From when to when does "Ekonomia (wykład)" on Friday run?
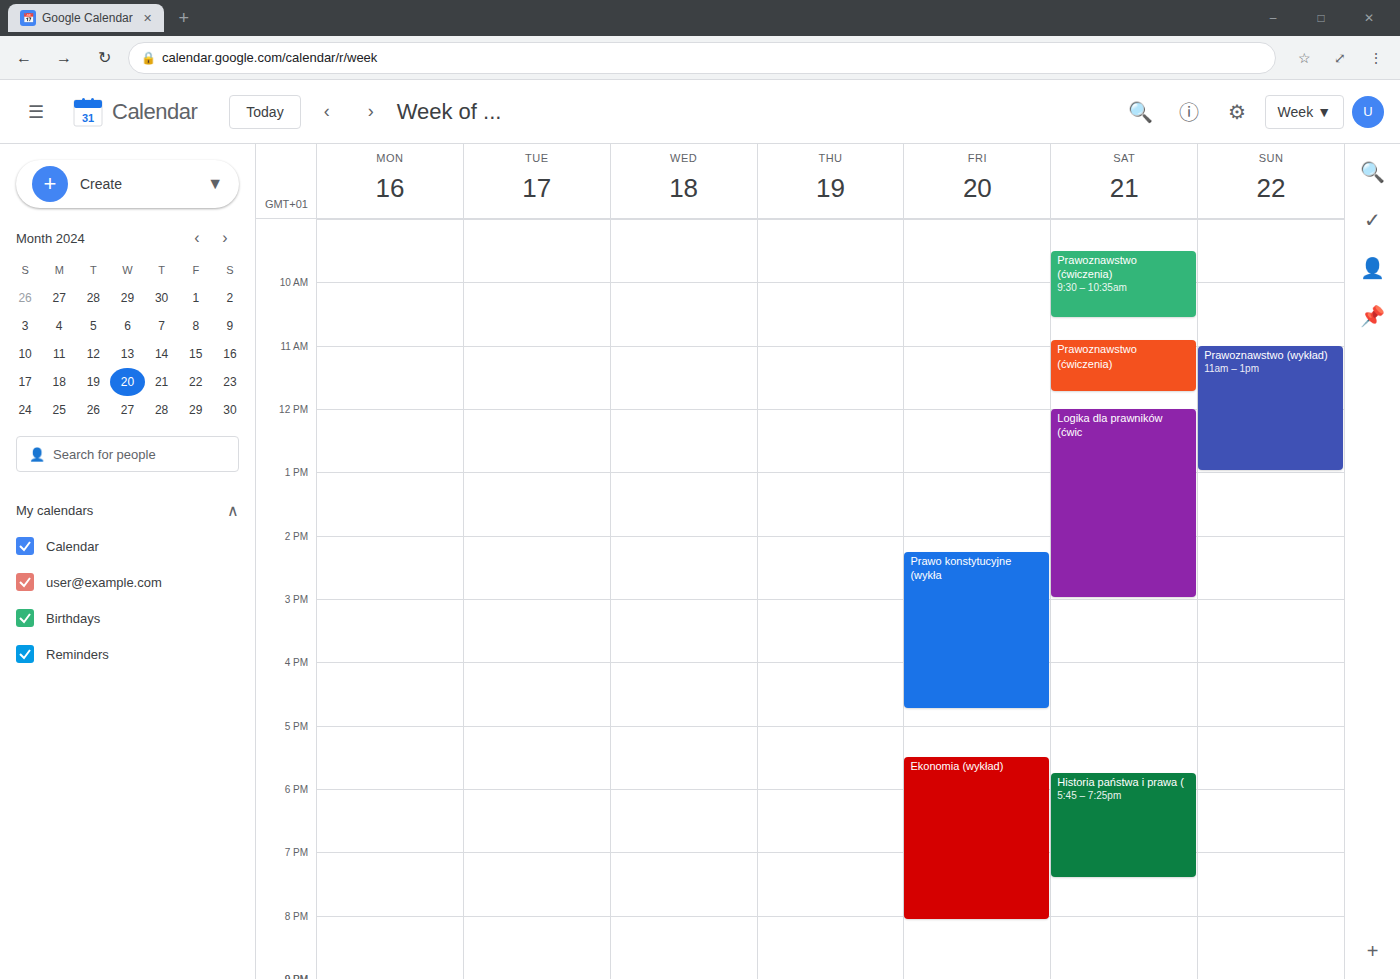
5:30 PM to 8:05 PM